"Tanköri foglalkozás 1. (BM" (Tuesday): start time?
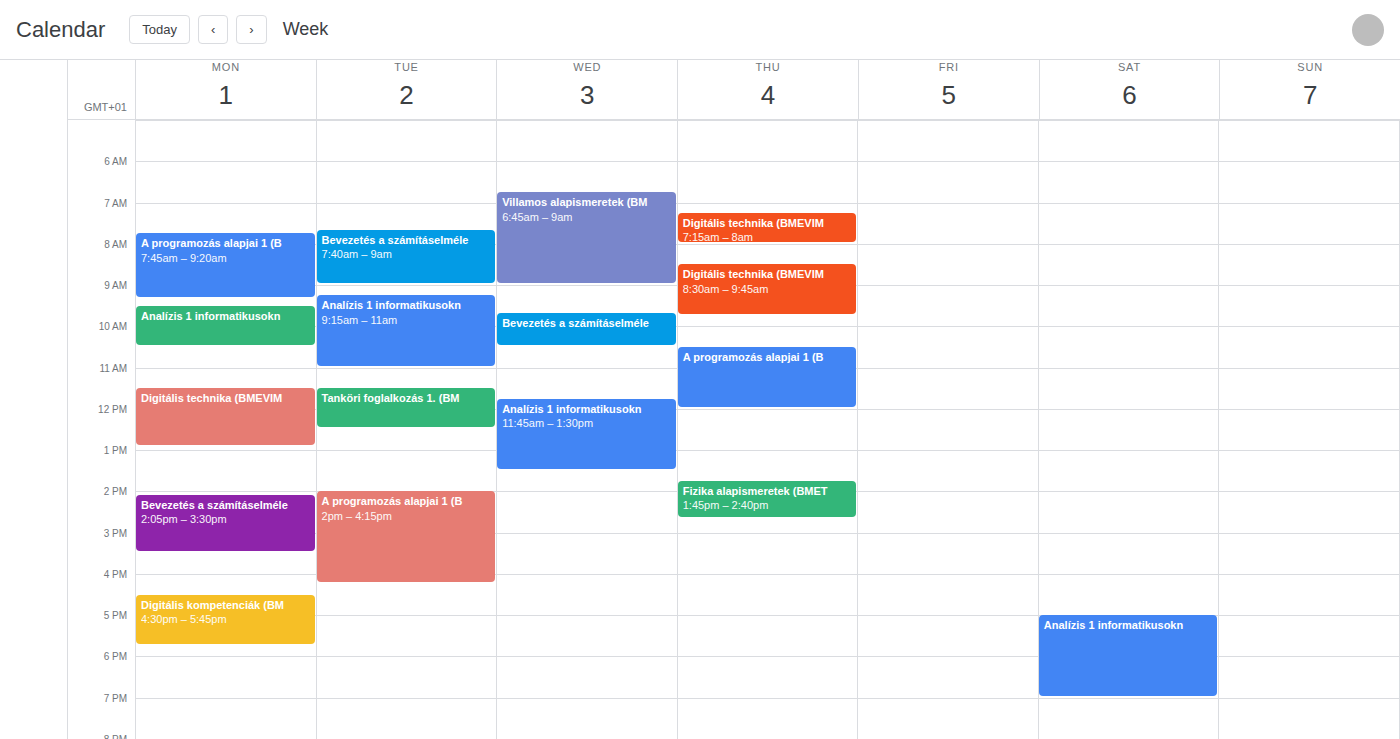
11:30 AM